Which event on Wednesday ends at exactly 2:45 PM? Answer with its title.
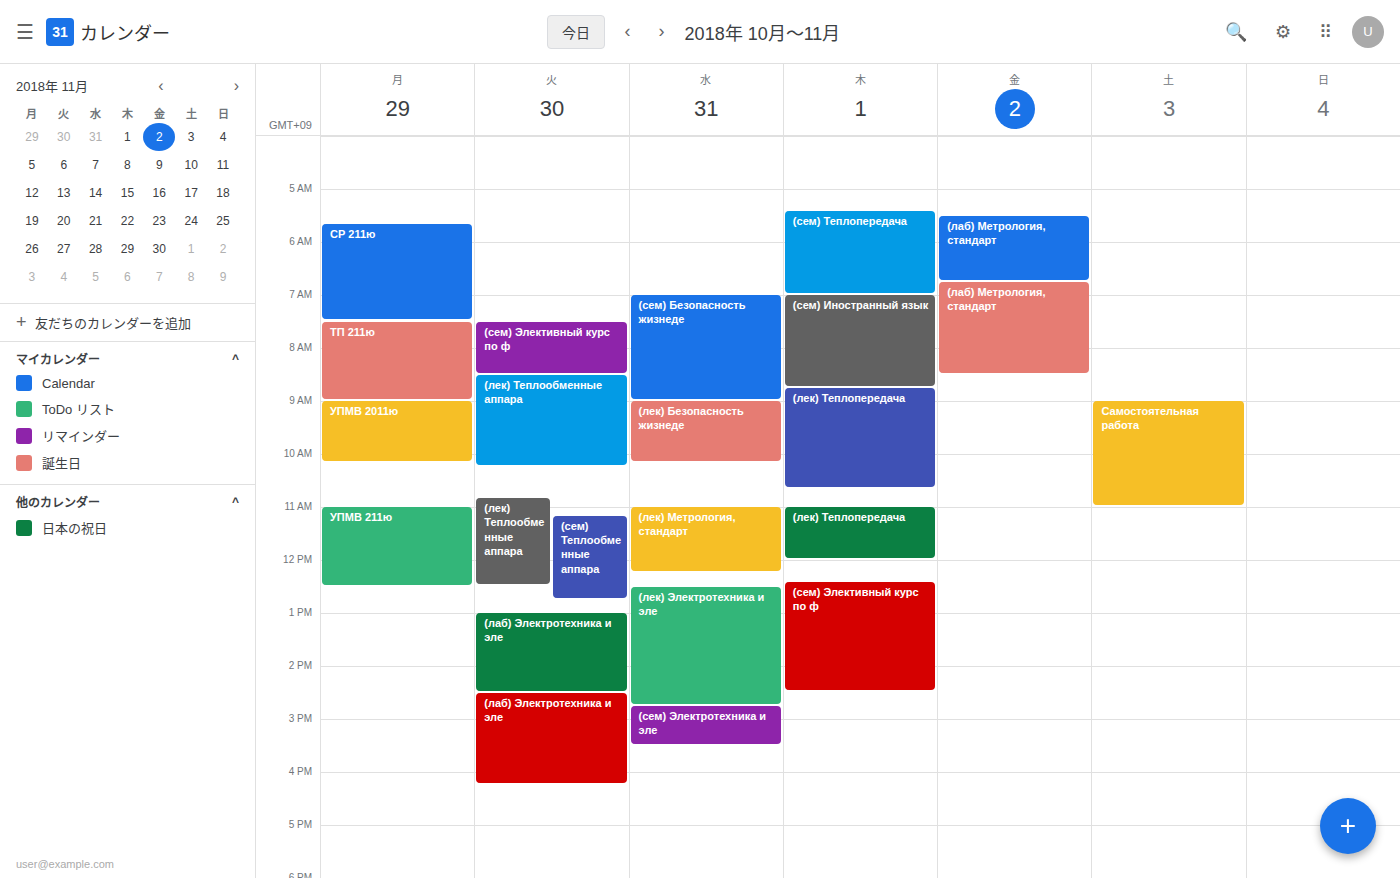
"(лек) Электротехника и эле"